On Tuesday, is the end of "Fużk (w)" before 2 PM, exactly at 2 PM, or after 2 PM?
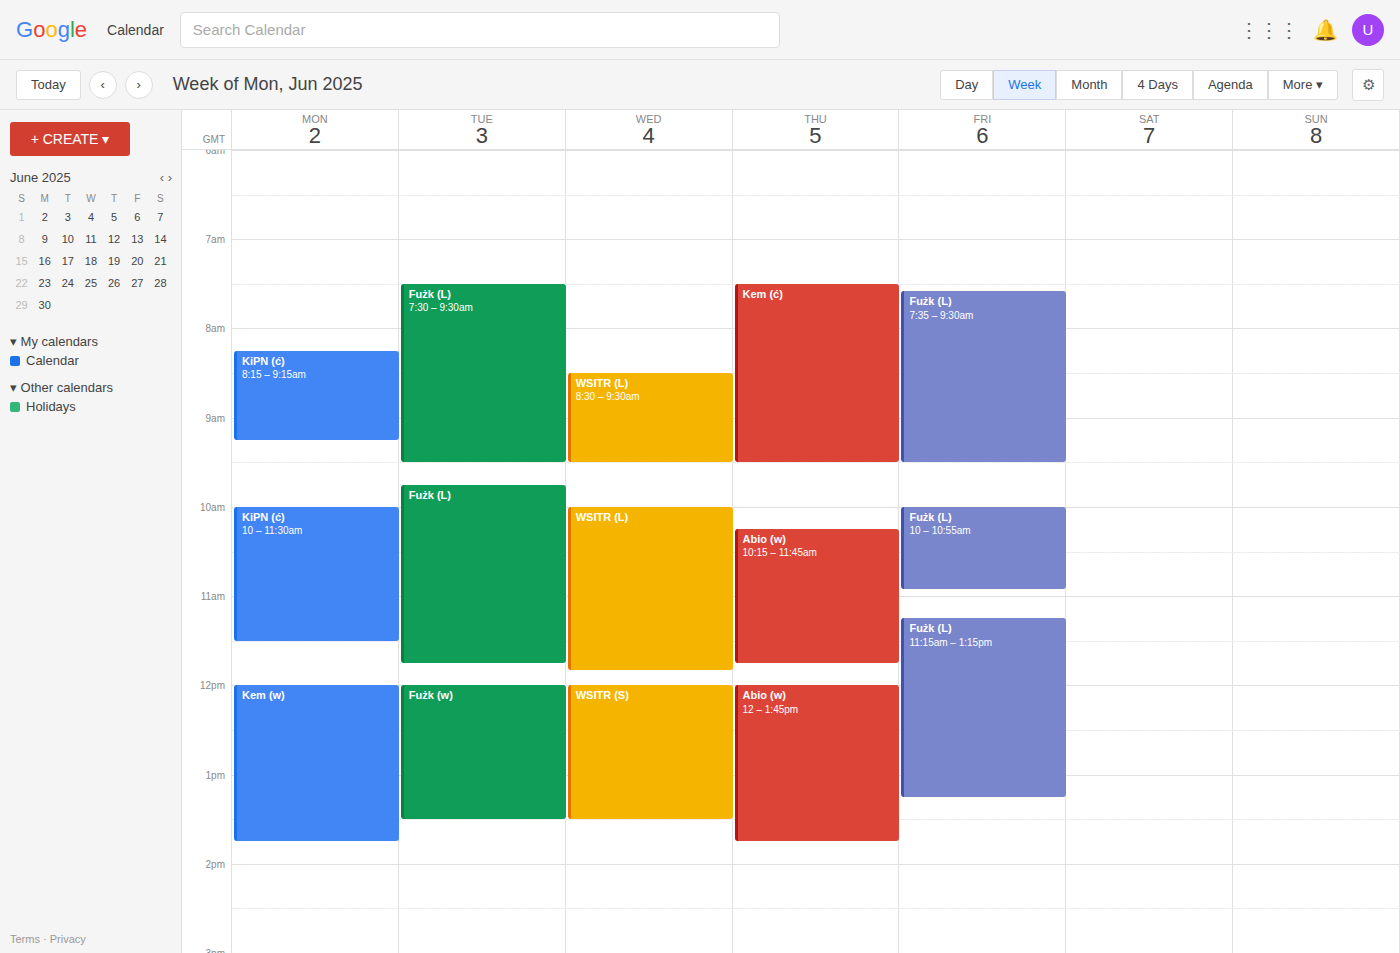
1:30 PM -- before 2 PM, 30 minutes above the 2 PM line.